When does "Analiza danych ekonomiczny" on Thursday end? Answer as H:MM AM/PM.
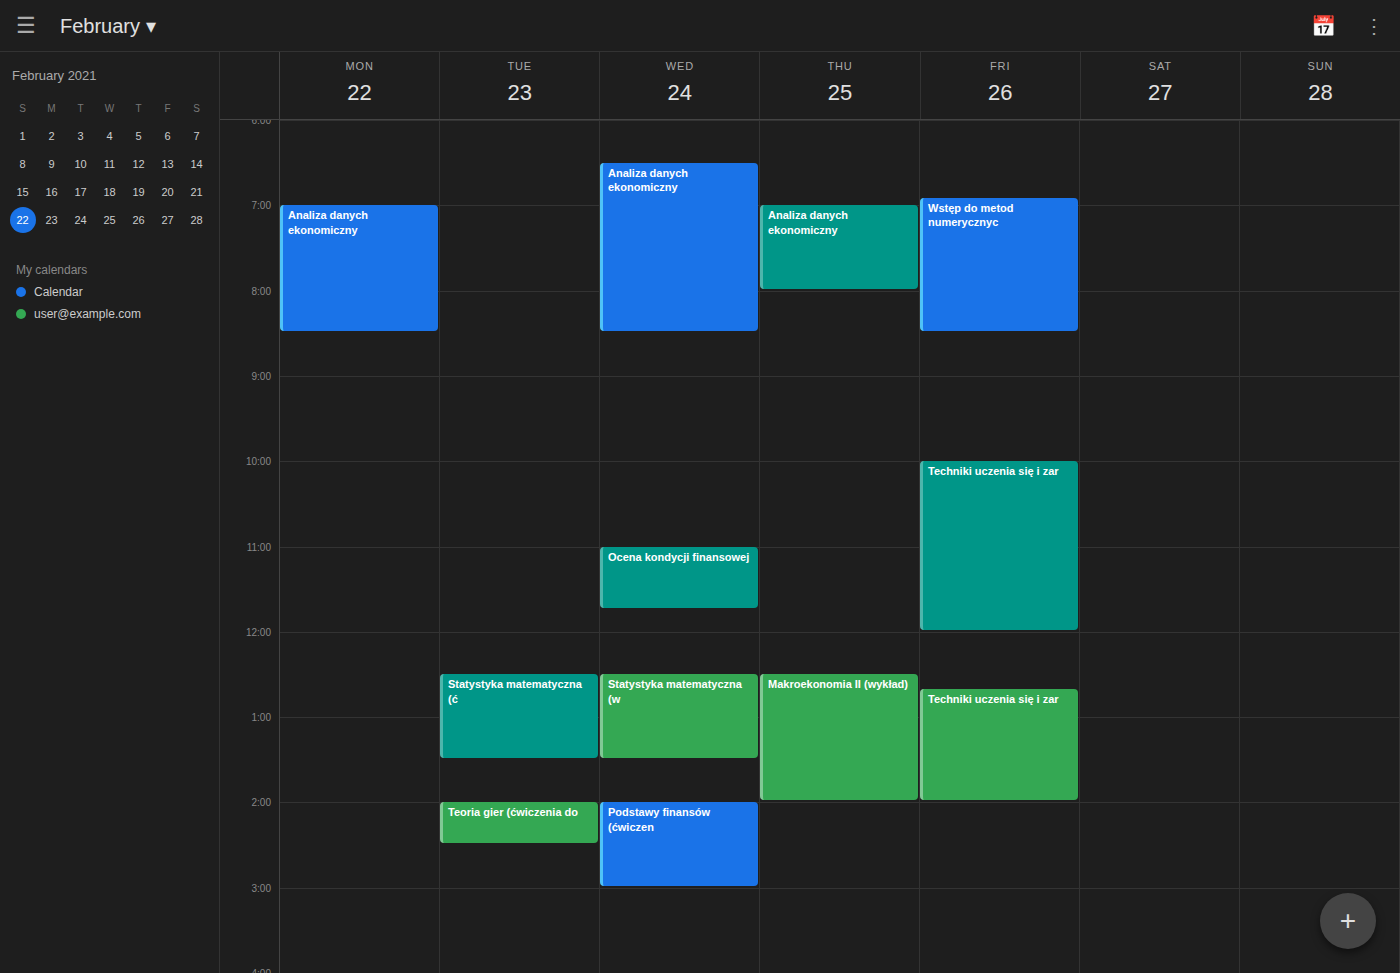
8:00 AM